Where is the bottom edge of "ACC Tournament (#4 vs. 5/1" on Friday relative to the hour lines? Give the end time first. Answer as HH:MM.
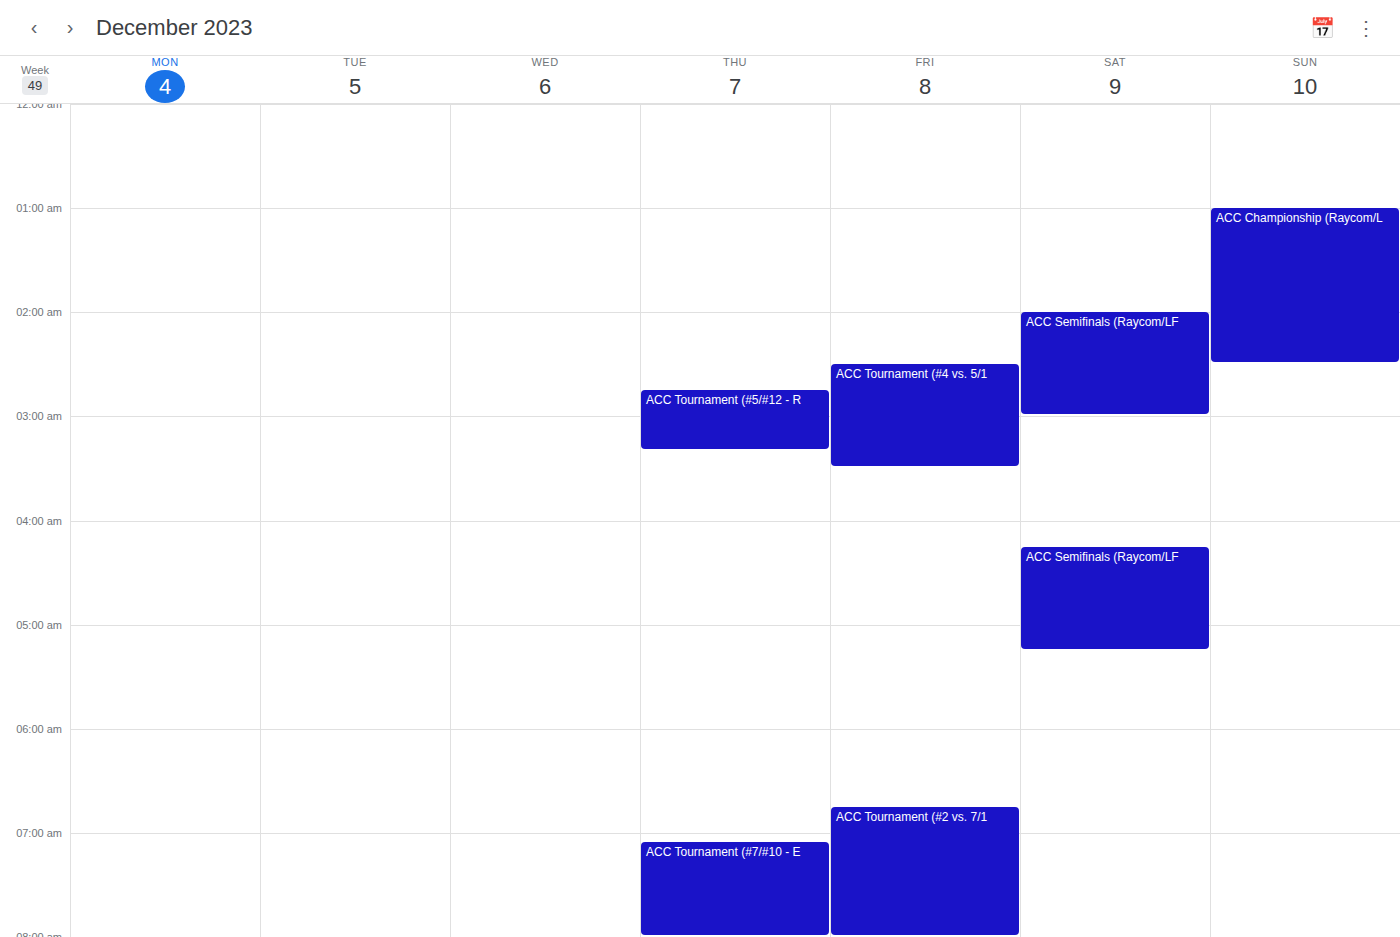
03:30 -- halfway between the 03:00 and 04:00 lines.